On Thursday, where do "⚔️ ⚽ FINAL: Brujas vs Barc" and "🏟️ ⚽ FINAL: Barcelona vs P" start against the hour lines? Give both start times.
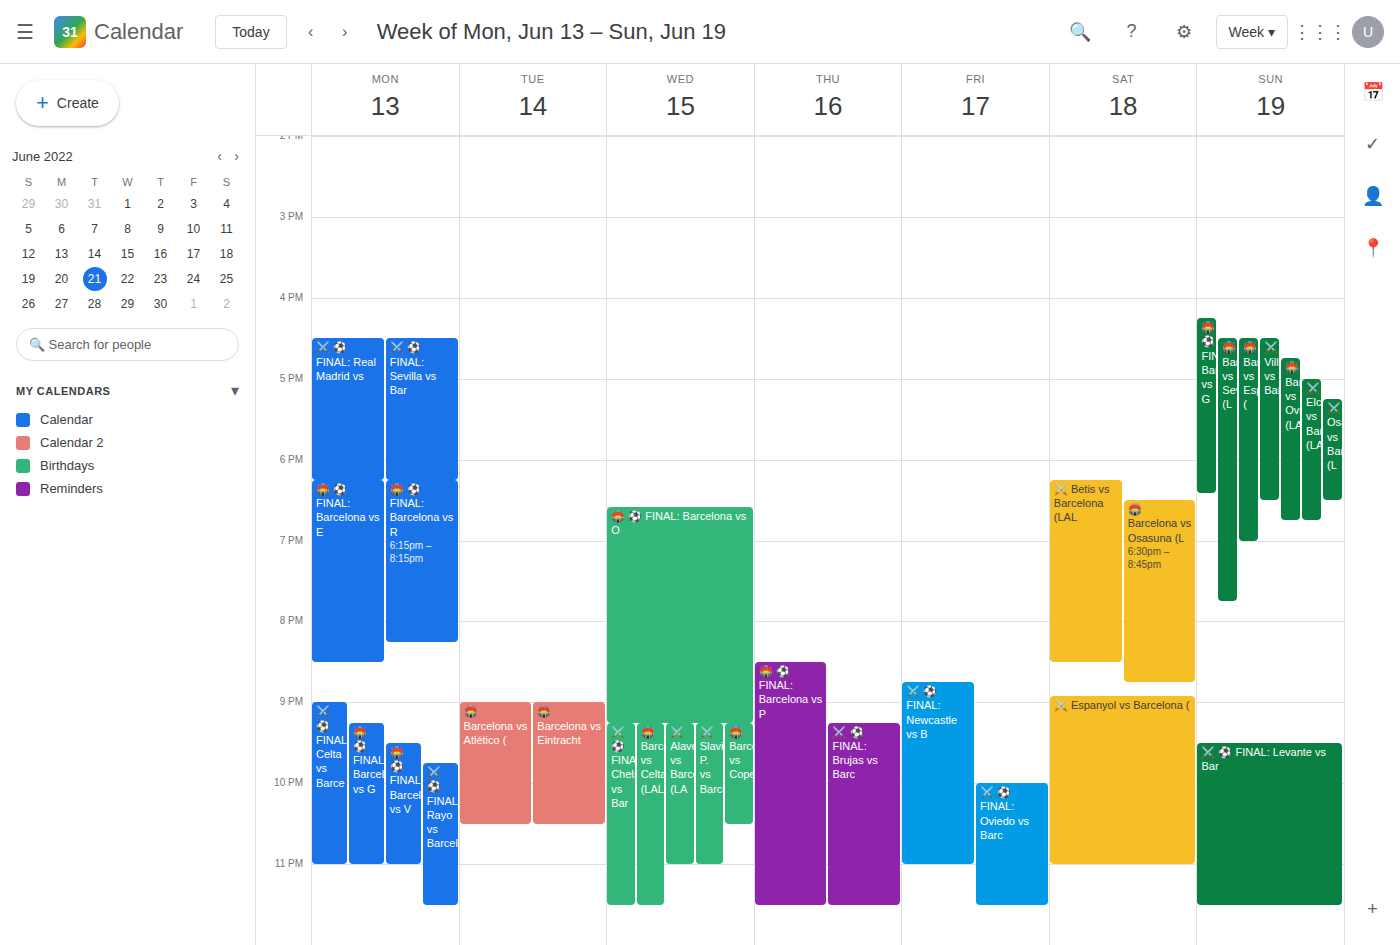
"⚔️ ⚽ FINAL: Brujas vs Barc": 9:15 PM, neither: a quarter of the way from the 9 PM line to the 10 PM line. "🏟️ ⚽ FINAL: Barcelona vs P": 8:30 PM, halfway between the 8 PM and 9 PM lines.